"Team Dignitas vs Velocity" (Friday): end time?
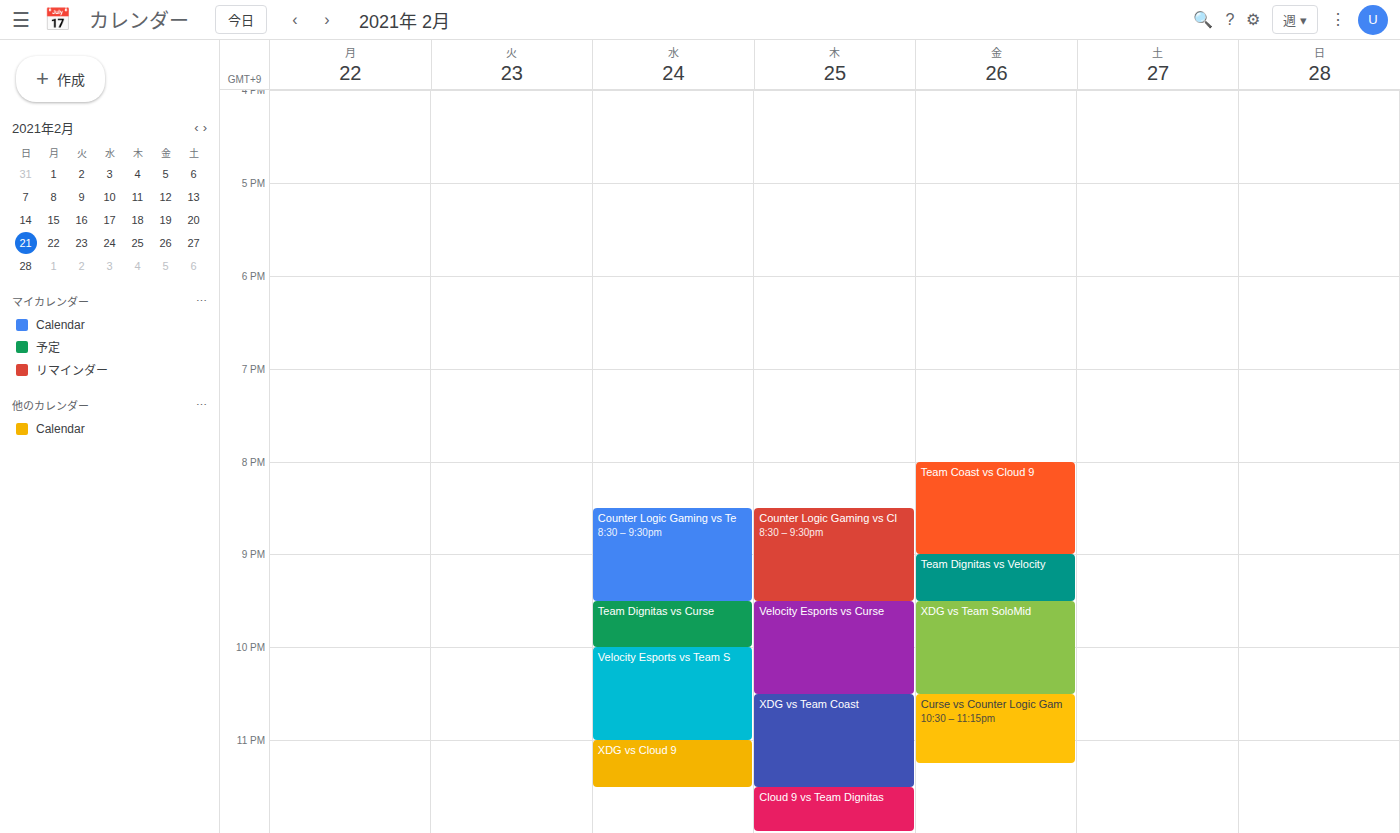
9:30 PM